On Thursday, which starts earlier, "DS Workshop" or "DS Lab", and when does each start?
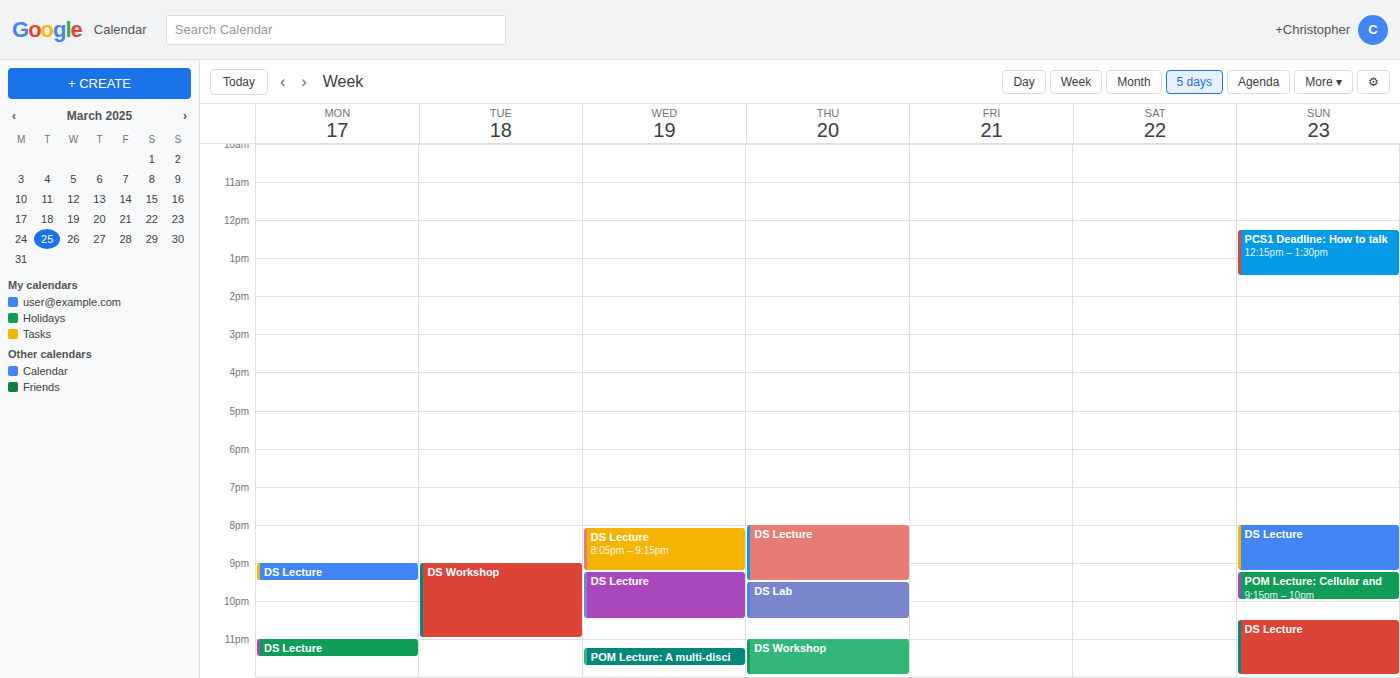
"DS Lab" 9:30 PM; "DS Workshop" 11:00 PM.